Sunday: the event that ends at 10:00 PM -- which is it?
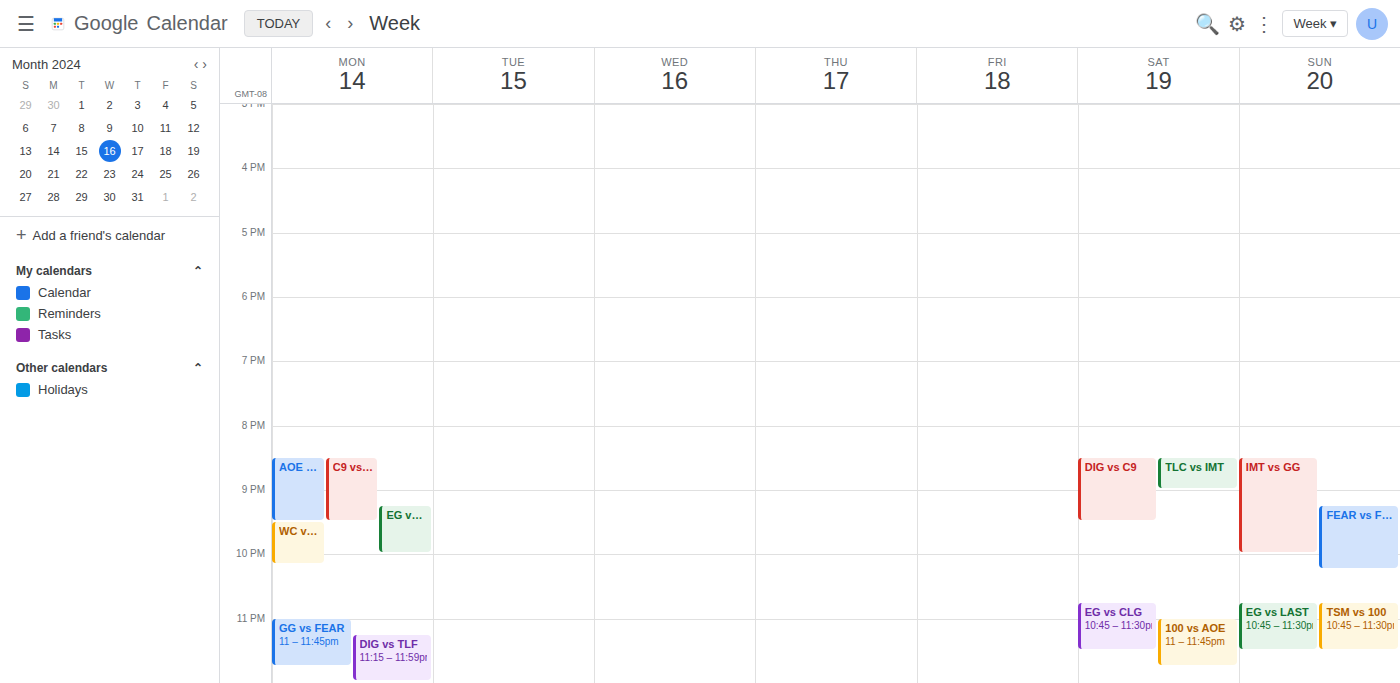
"IMT vs GG"